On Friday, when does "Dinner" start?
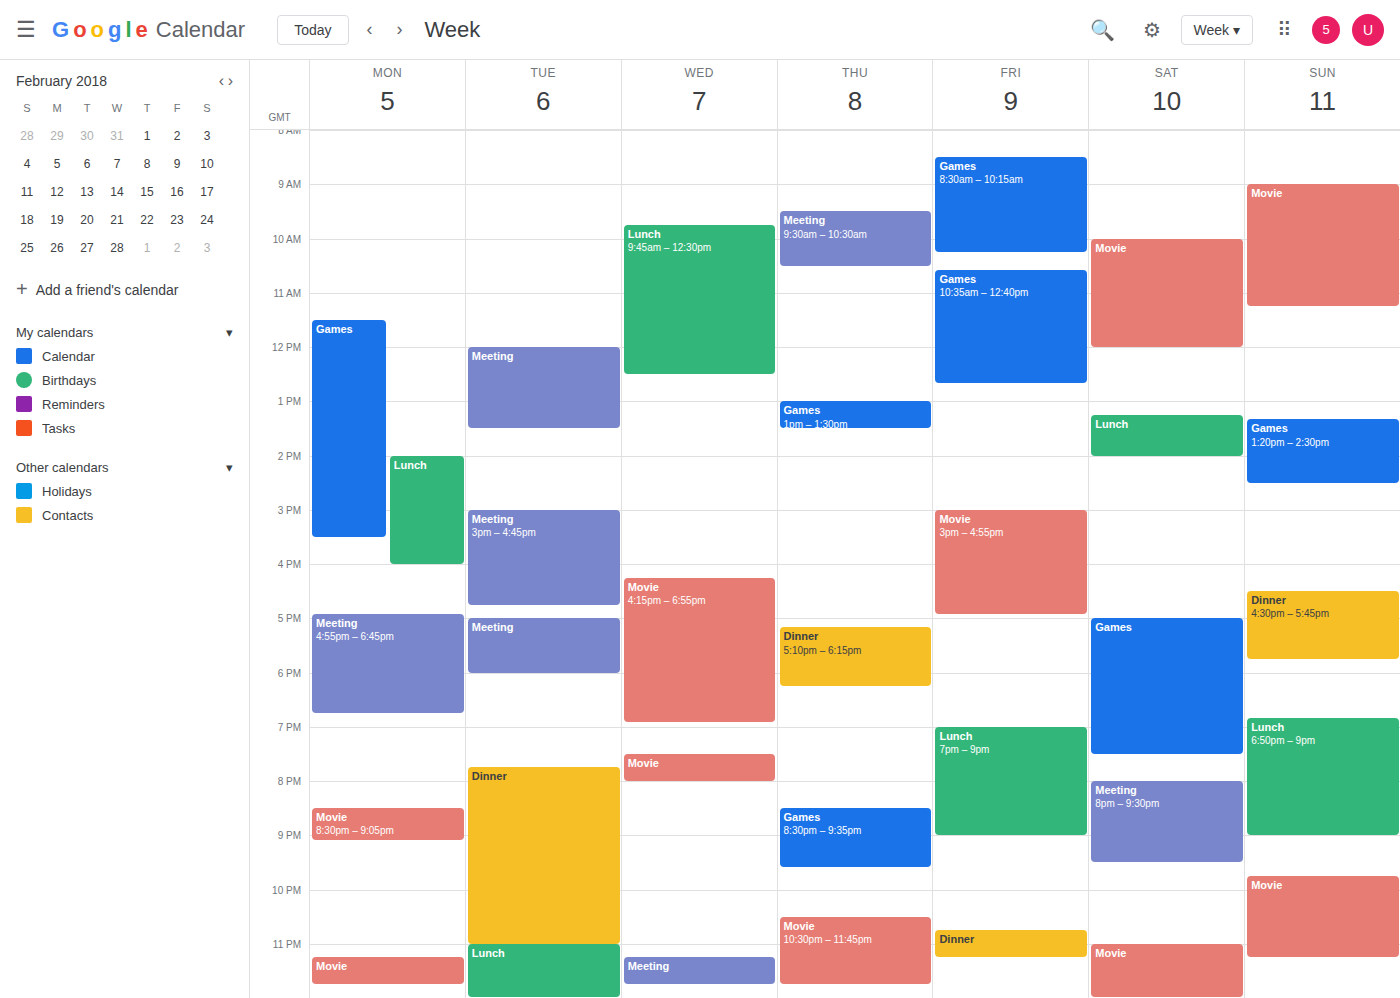
10:45 PM